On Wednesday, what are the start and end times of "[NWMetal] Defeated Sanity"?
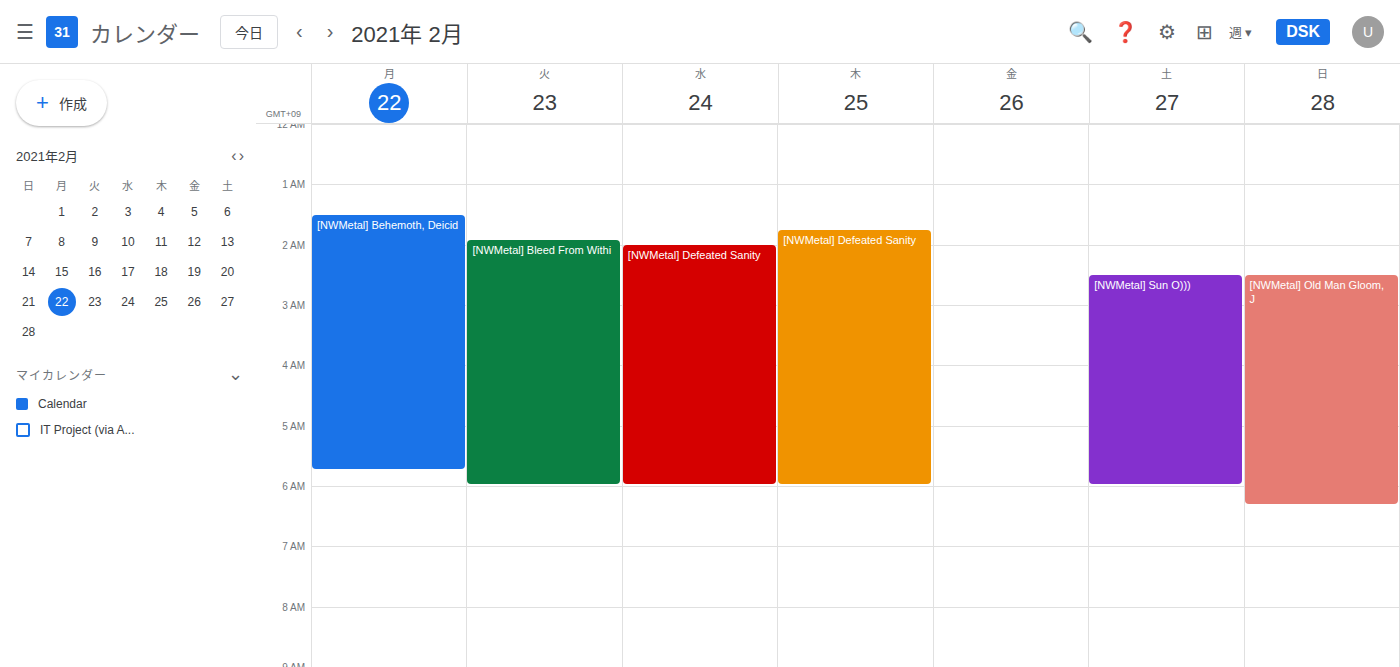
2:00 AM to 6:00 AM